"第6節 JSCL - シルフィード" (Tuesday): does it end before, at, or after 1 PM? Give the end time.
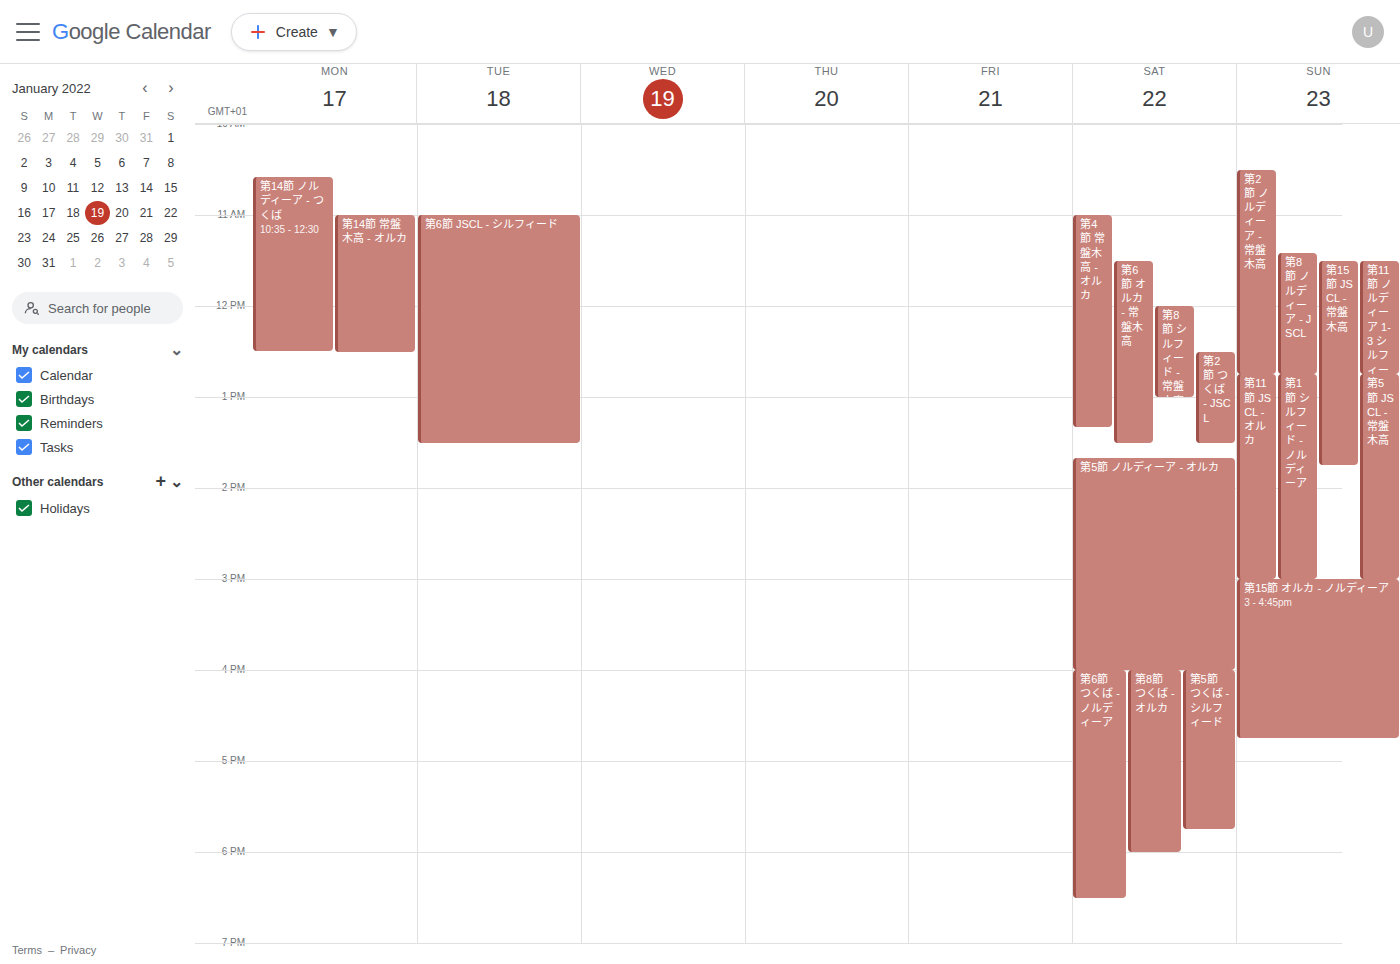
1:30 PM -- after 1 PM, 30 minutes below the 1 PM line.